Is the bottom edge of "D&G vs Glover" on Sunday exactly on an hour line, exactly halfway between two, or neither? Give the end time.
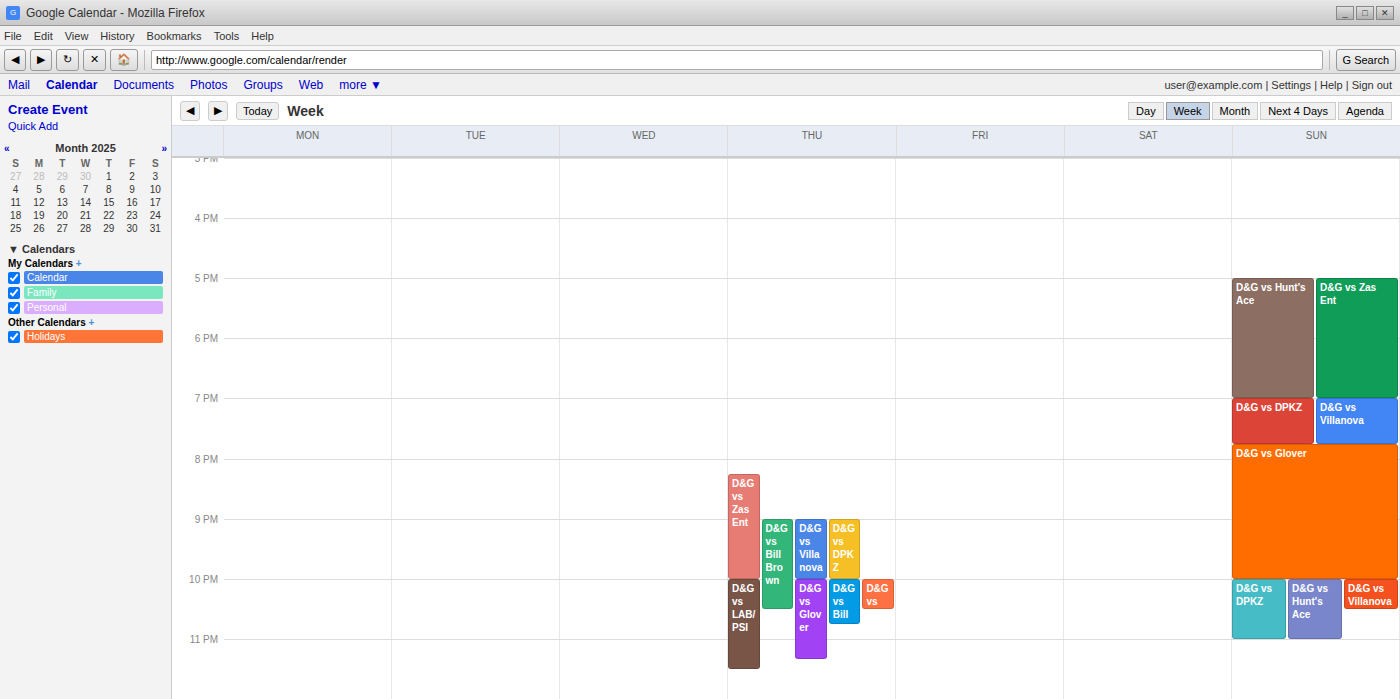
10:00 PM -- exactly on the 10 PM line.